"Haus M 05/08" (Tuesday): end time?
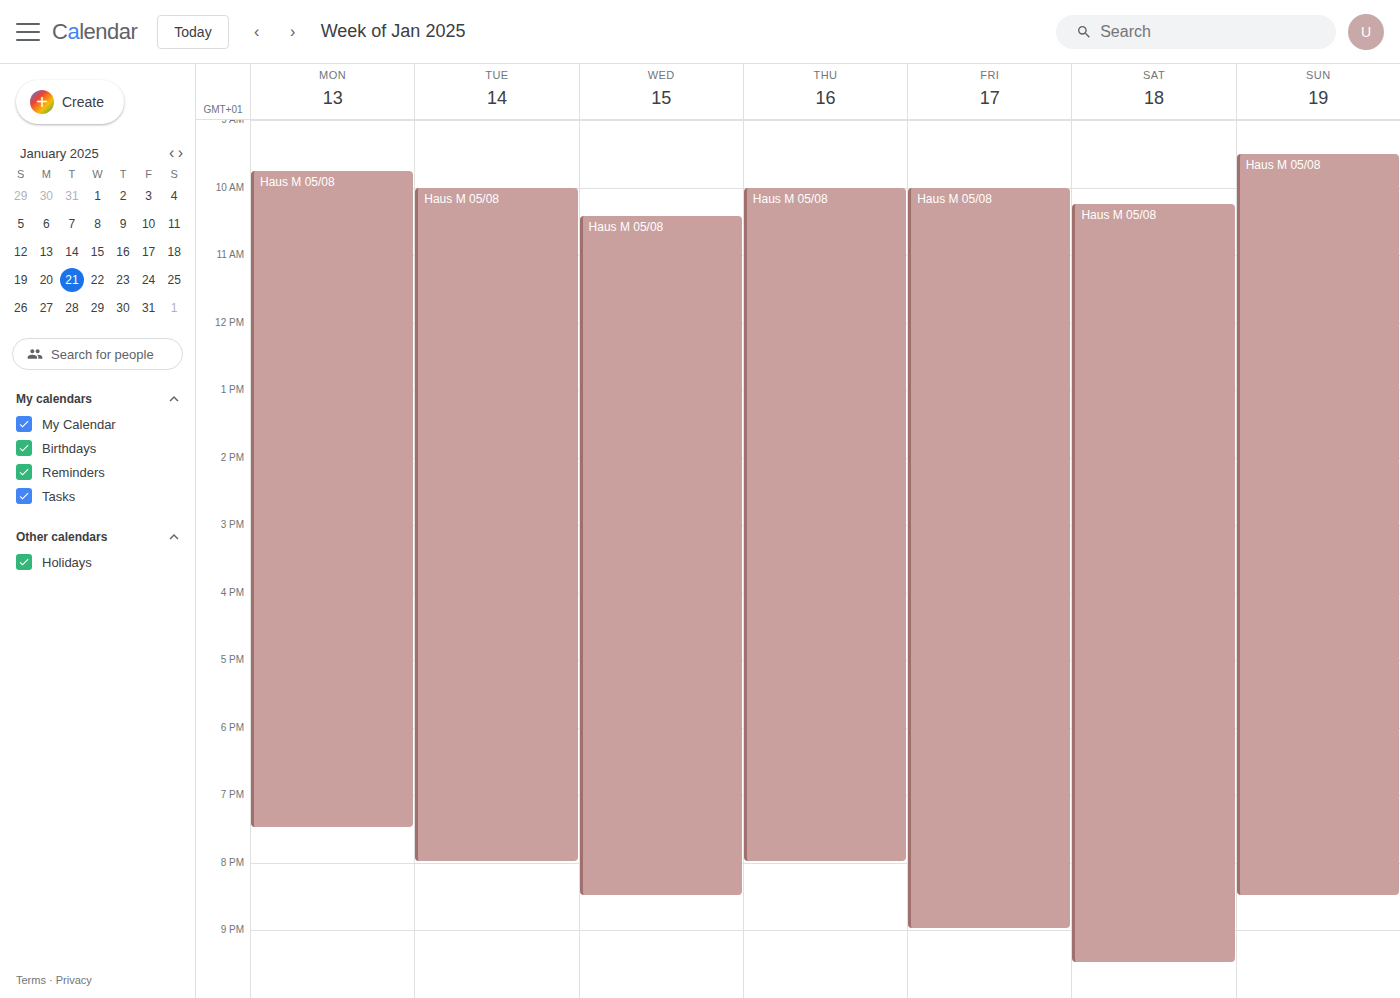
8:00 PM